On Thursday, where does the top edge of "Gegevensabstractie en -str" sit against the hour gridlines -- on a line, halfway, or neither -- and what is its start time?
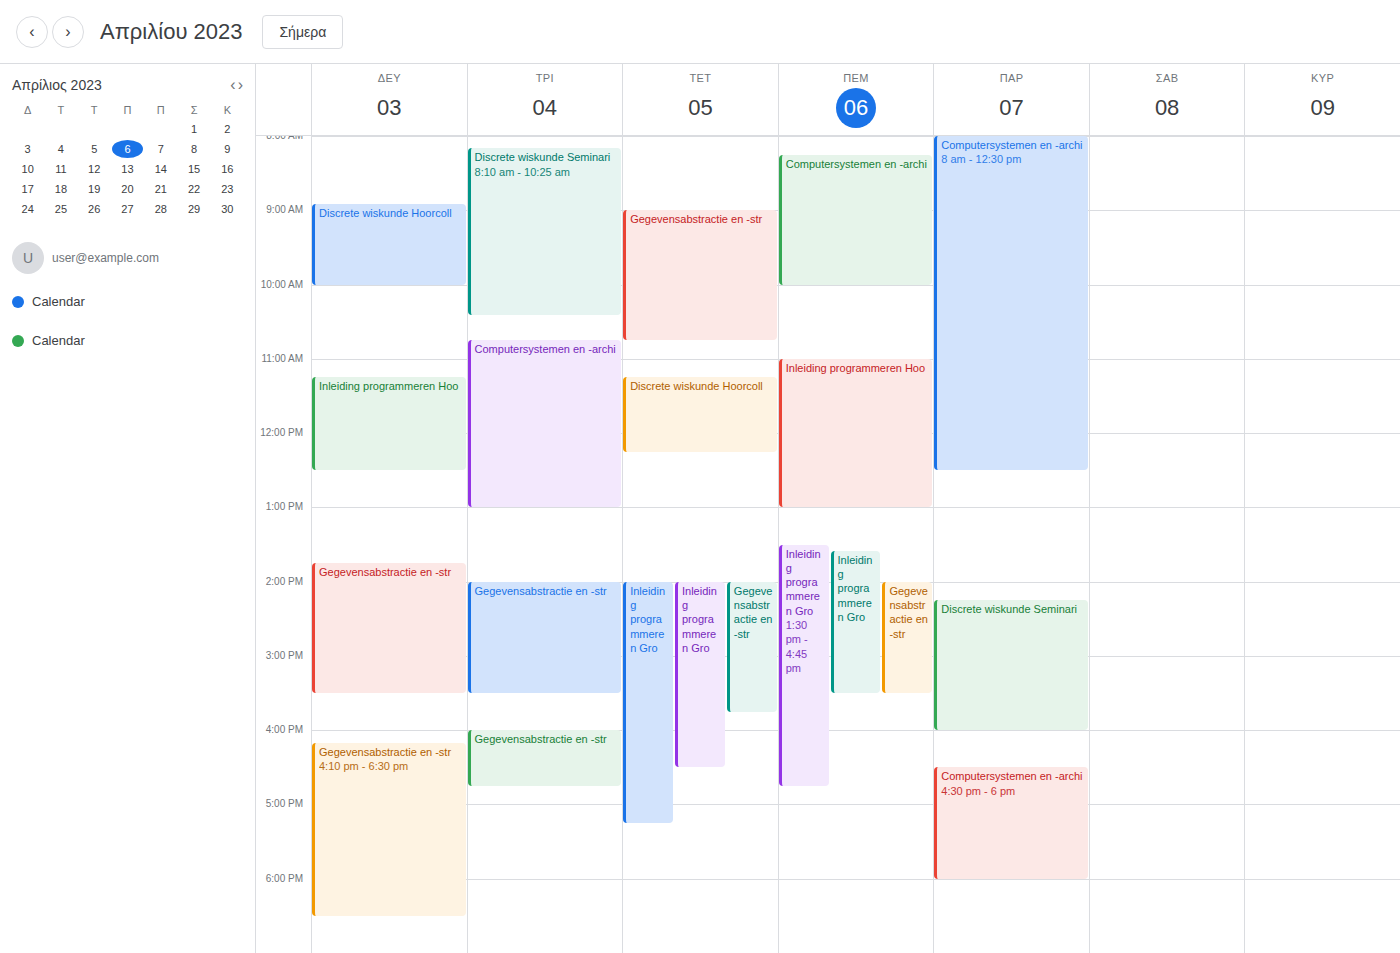
2:00 PM -- exactly on the 2 PM line.